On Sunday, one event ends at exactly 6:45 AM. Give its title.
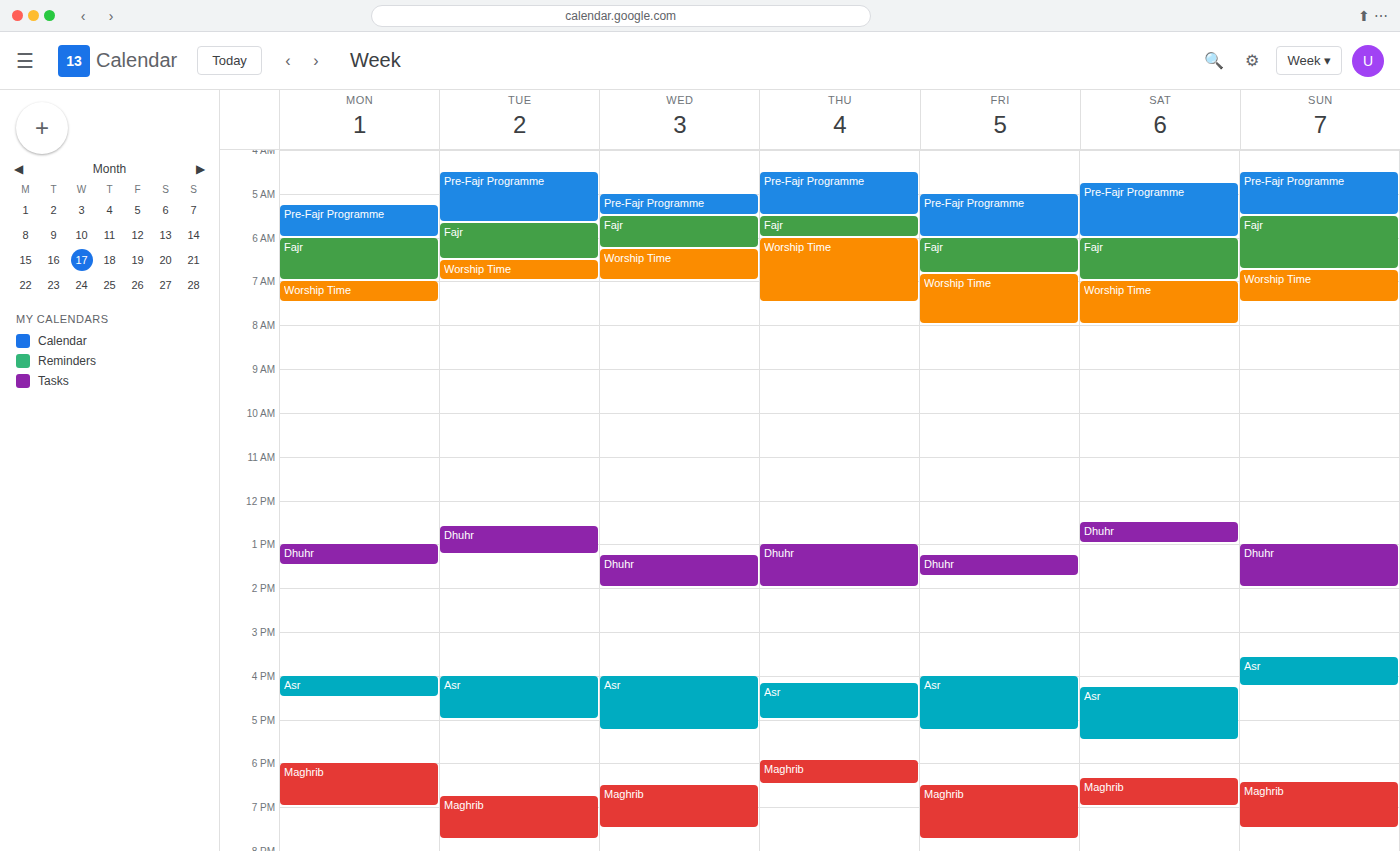
"Fajr"